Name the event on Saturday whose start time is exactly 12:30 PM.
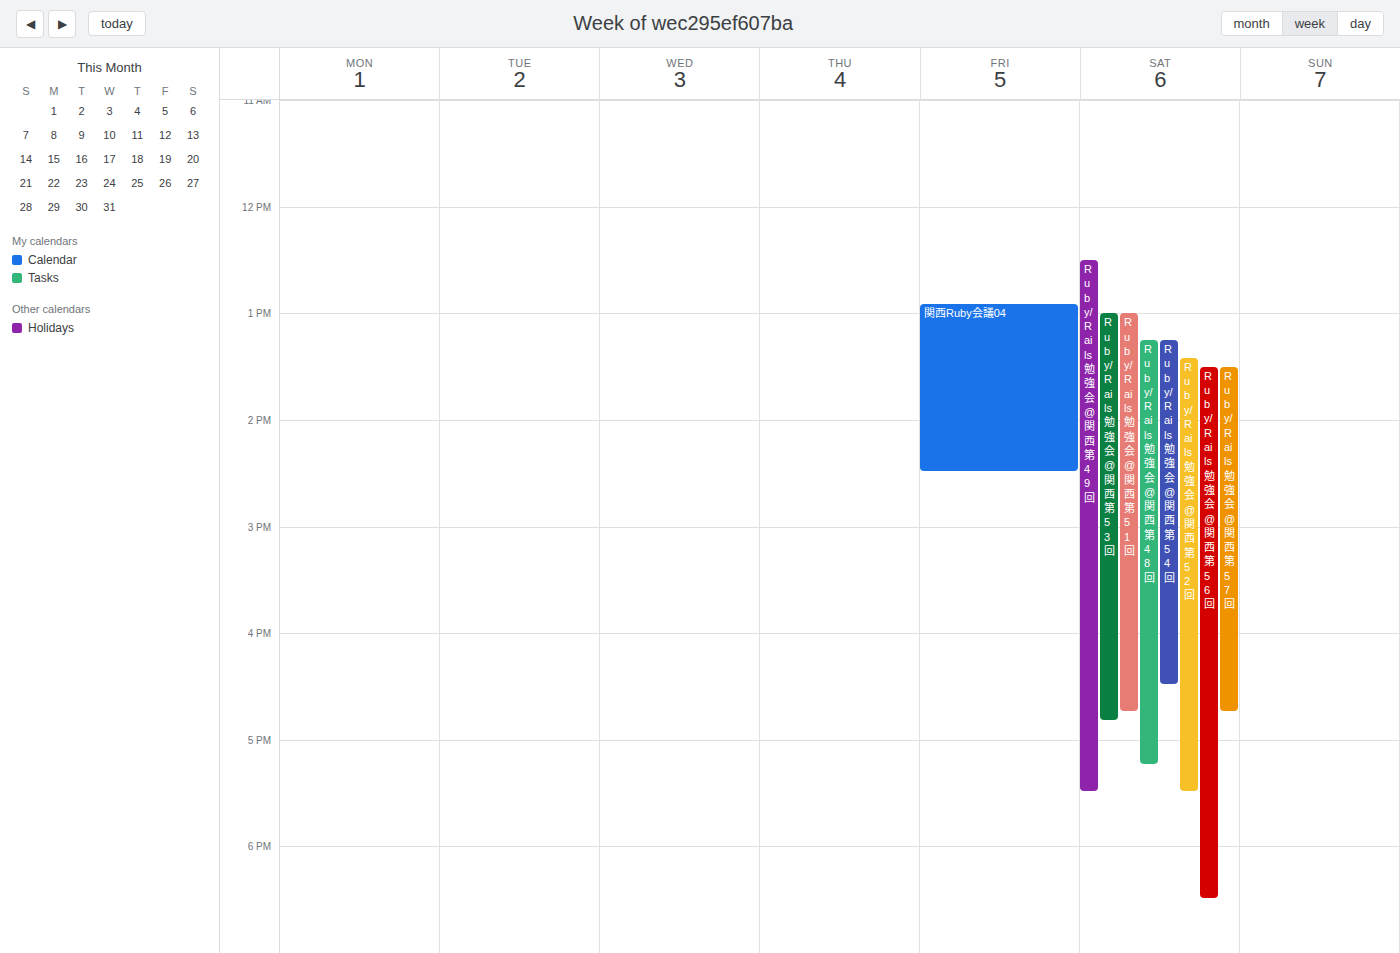
"Ruby/Rails勉強会@関西 第49回"